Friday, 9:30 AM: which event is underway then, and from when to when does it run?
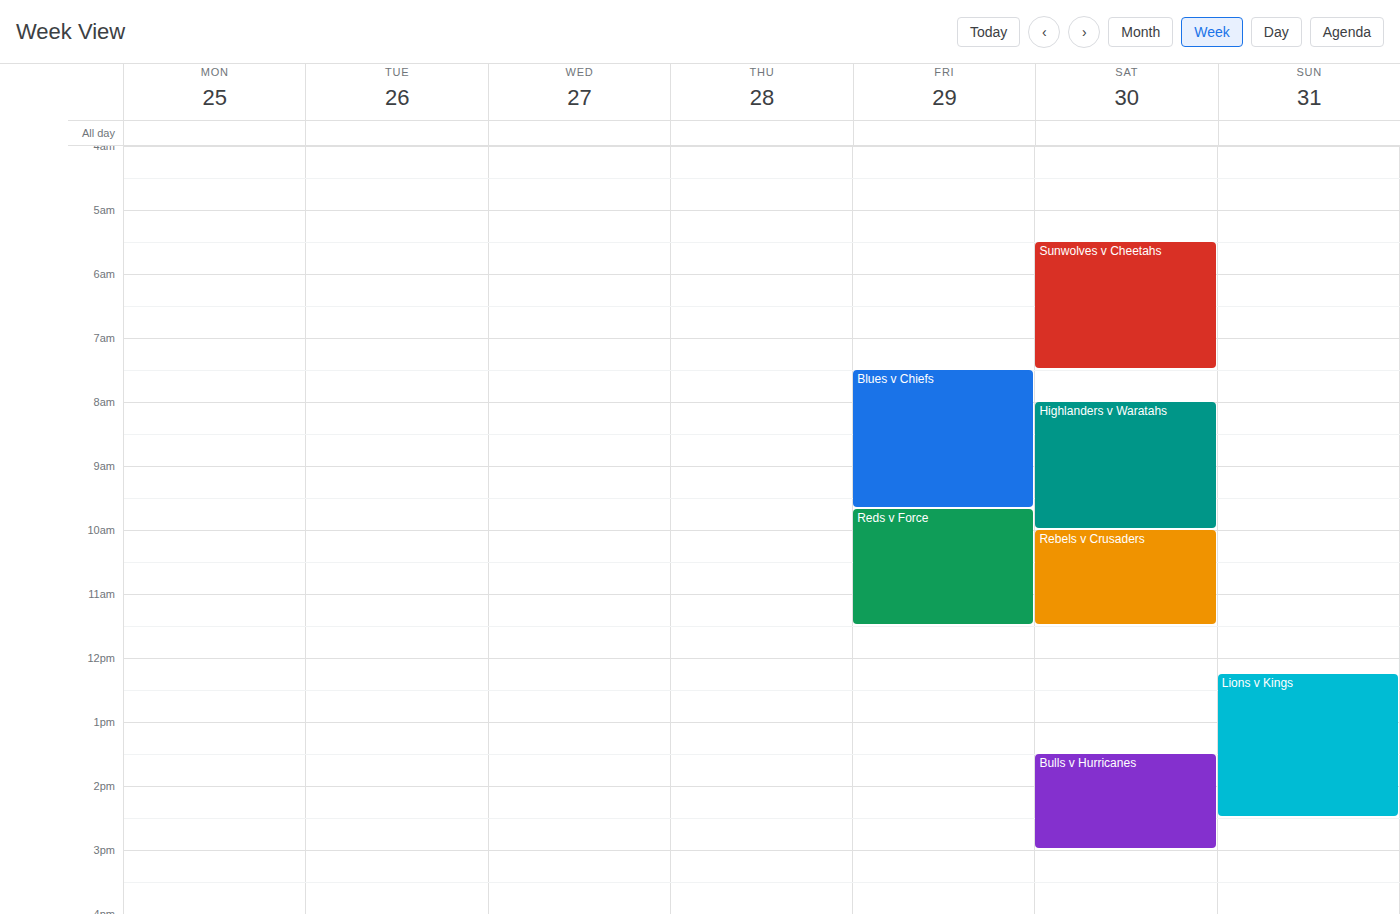
"Blues v Chiefs", 7:30 AM to 9:40 AM